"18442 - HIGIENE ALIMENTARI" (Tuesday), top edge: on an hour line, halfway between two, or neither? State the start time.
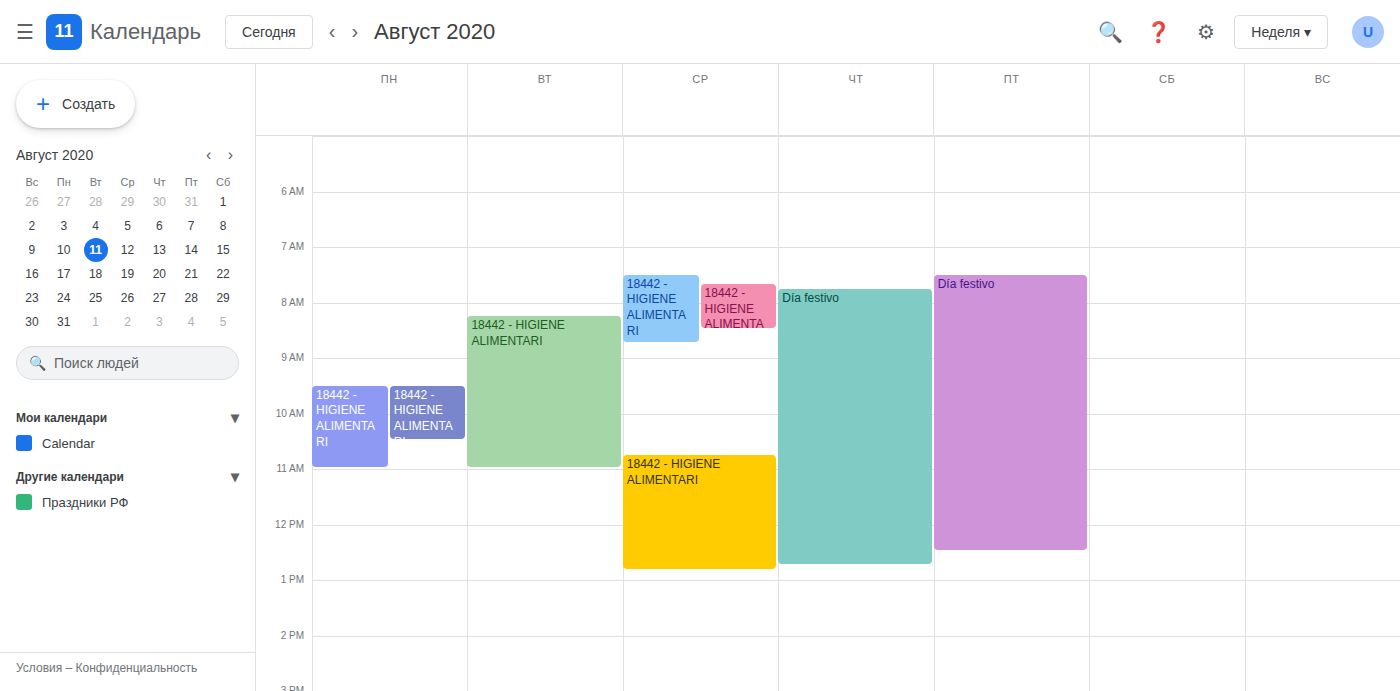
08:15 -- neither: a quarter of the way from the 08:00 line to the 09:00 line.